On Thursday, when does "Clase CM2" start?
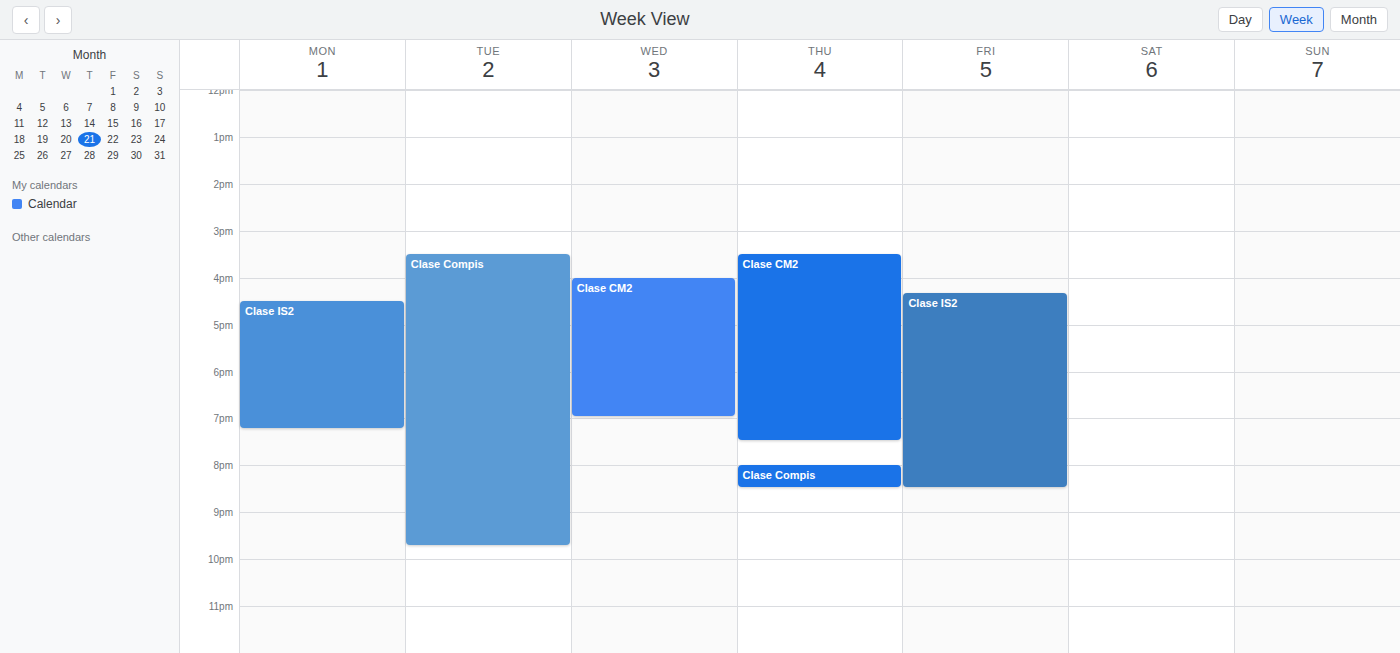
3:30 PM